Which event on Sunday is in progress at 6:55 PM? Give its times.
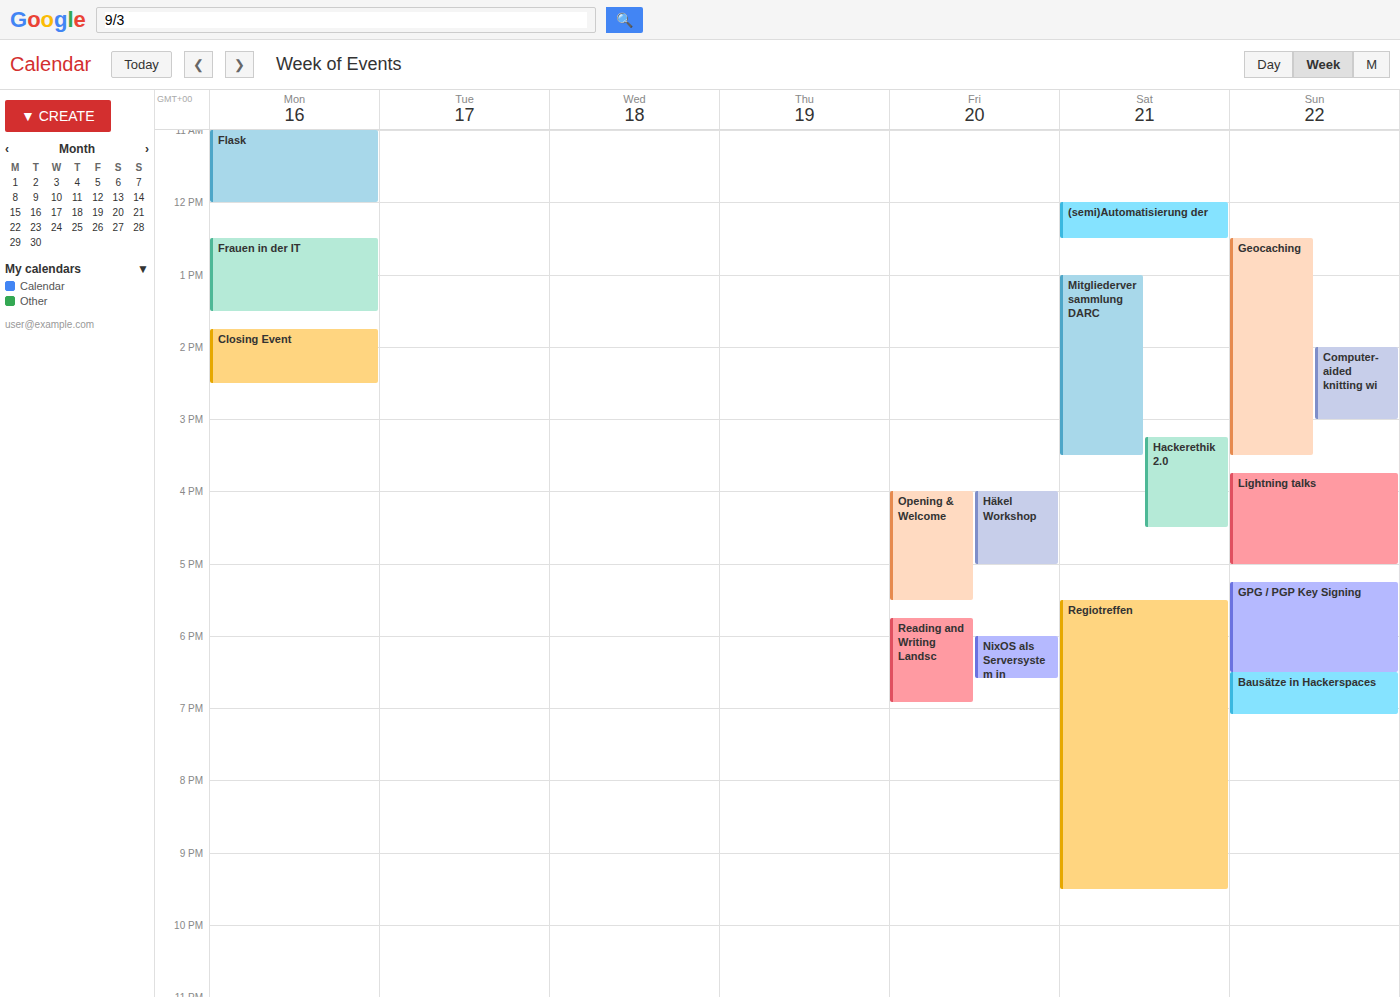
"Bausätze in Hackerspaces", 6:30 PM to 7:05 PM